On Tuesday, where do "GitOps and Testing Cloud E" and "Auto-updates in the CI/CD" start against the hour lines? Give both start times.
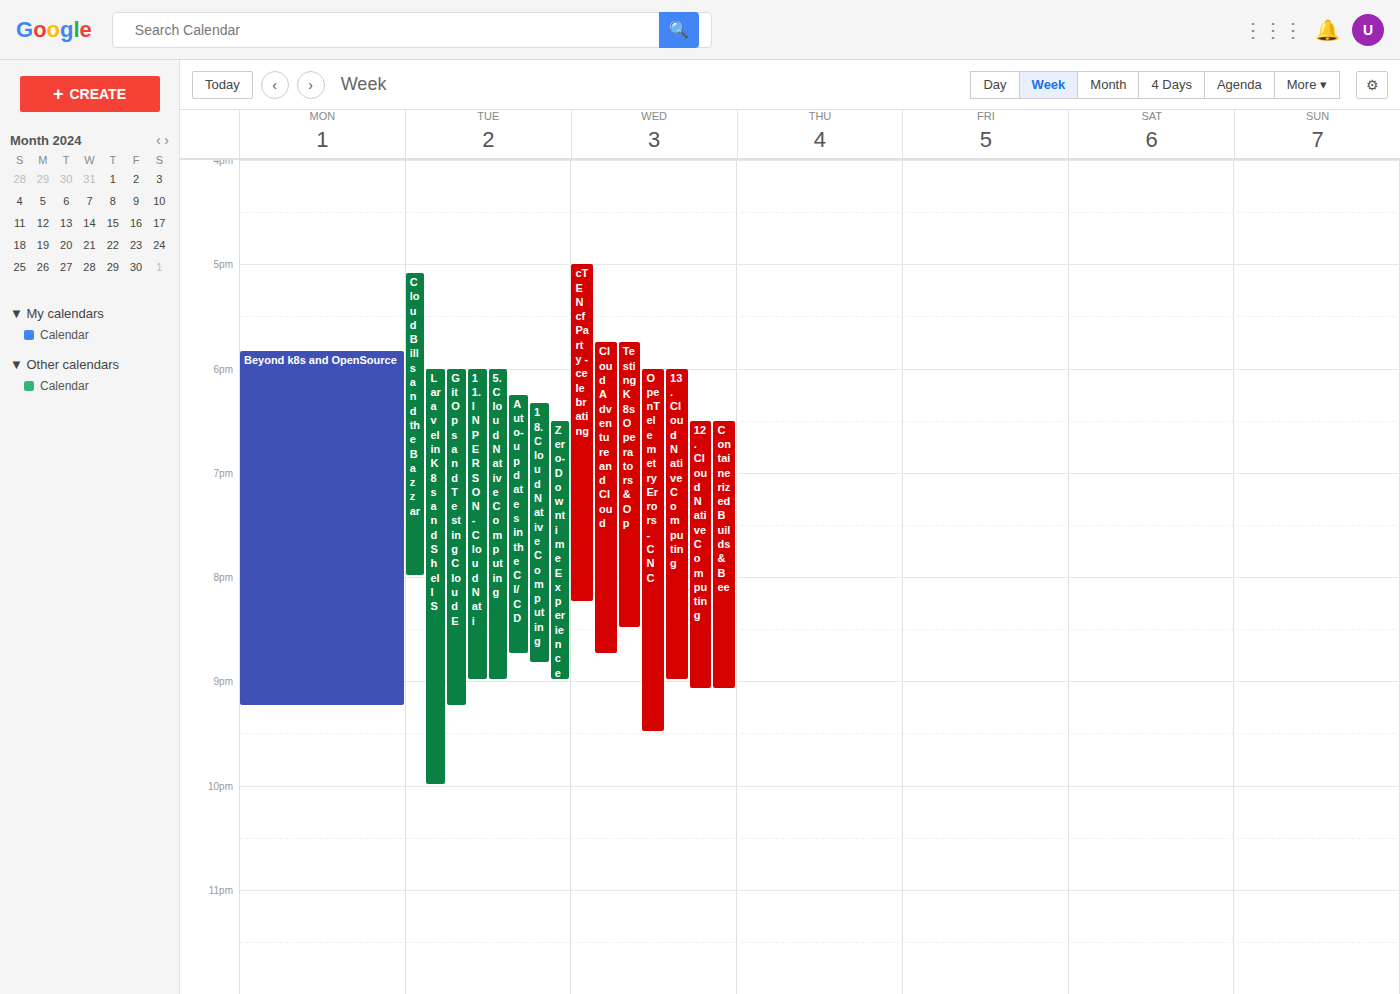
"GitOps and Testing Cloud E": 6:00 PM, exactly on the 6 PM line. "Auto-updates in the CI/CD": 6:15 PM, neither: a quarter of the way from the 6 PM line to the 7 PM line.